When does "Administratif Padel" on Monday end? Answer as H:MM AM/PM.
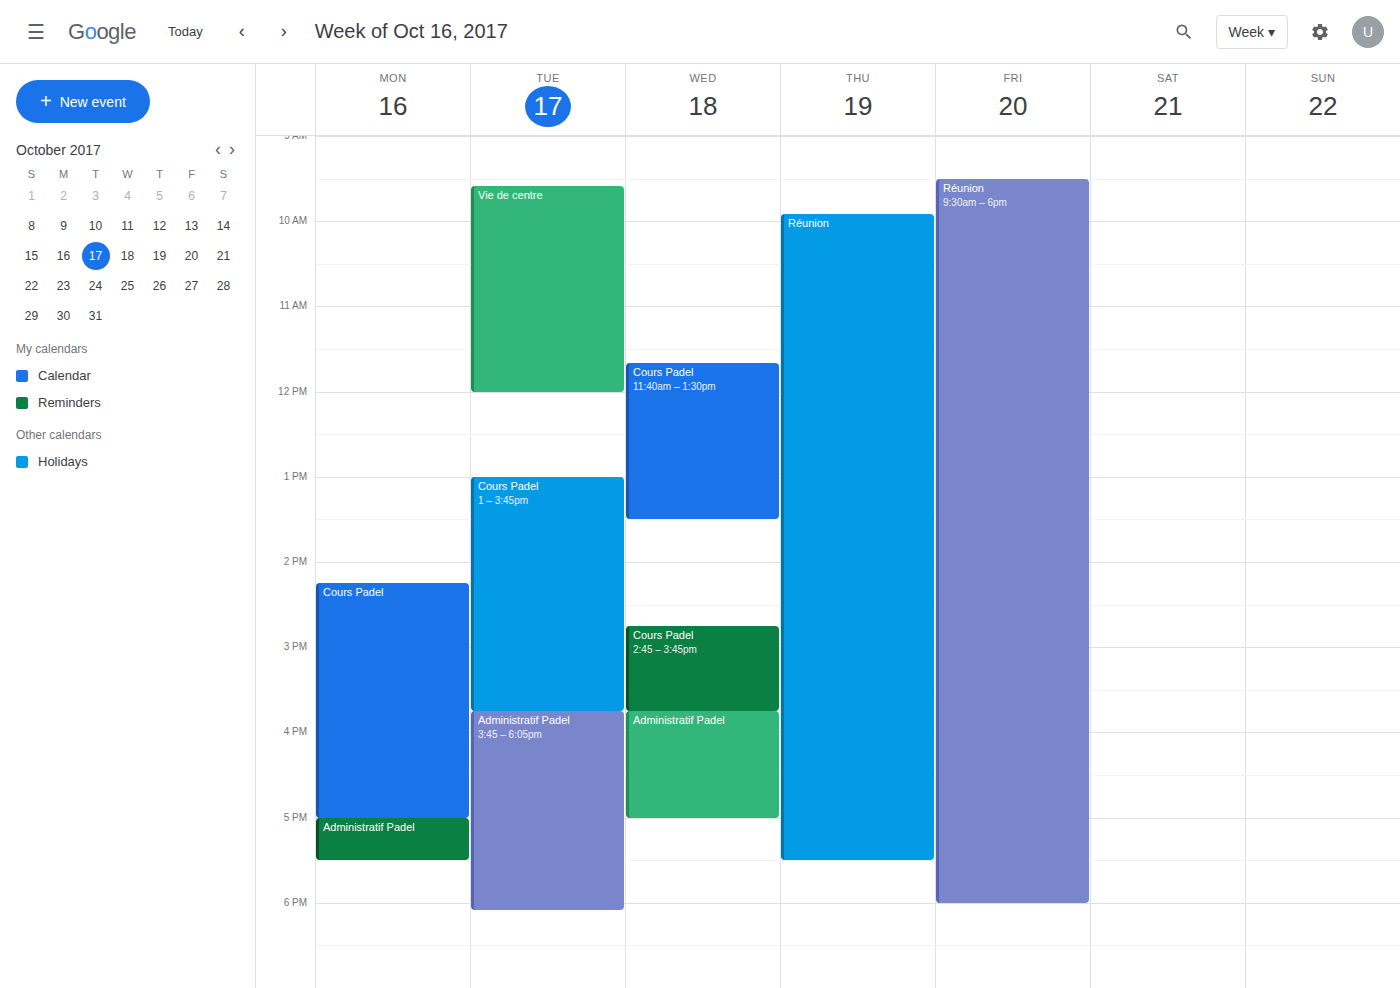
5:30 PM